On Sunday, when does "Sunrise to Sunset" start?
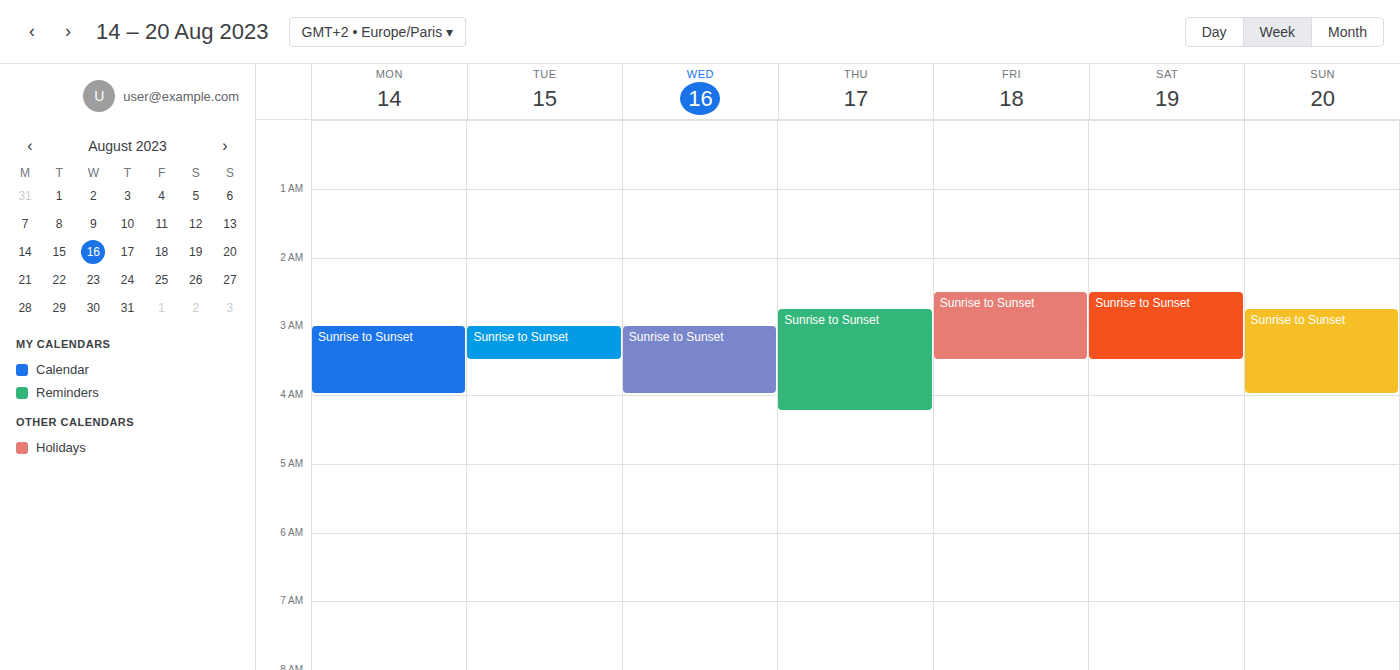
2:45 AM